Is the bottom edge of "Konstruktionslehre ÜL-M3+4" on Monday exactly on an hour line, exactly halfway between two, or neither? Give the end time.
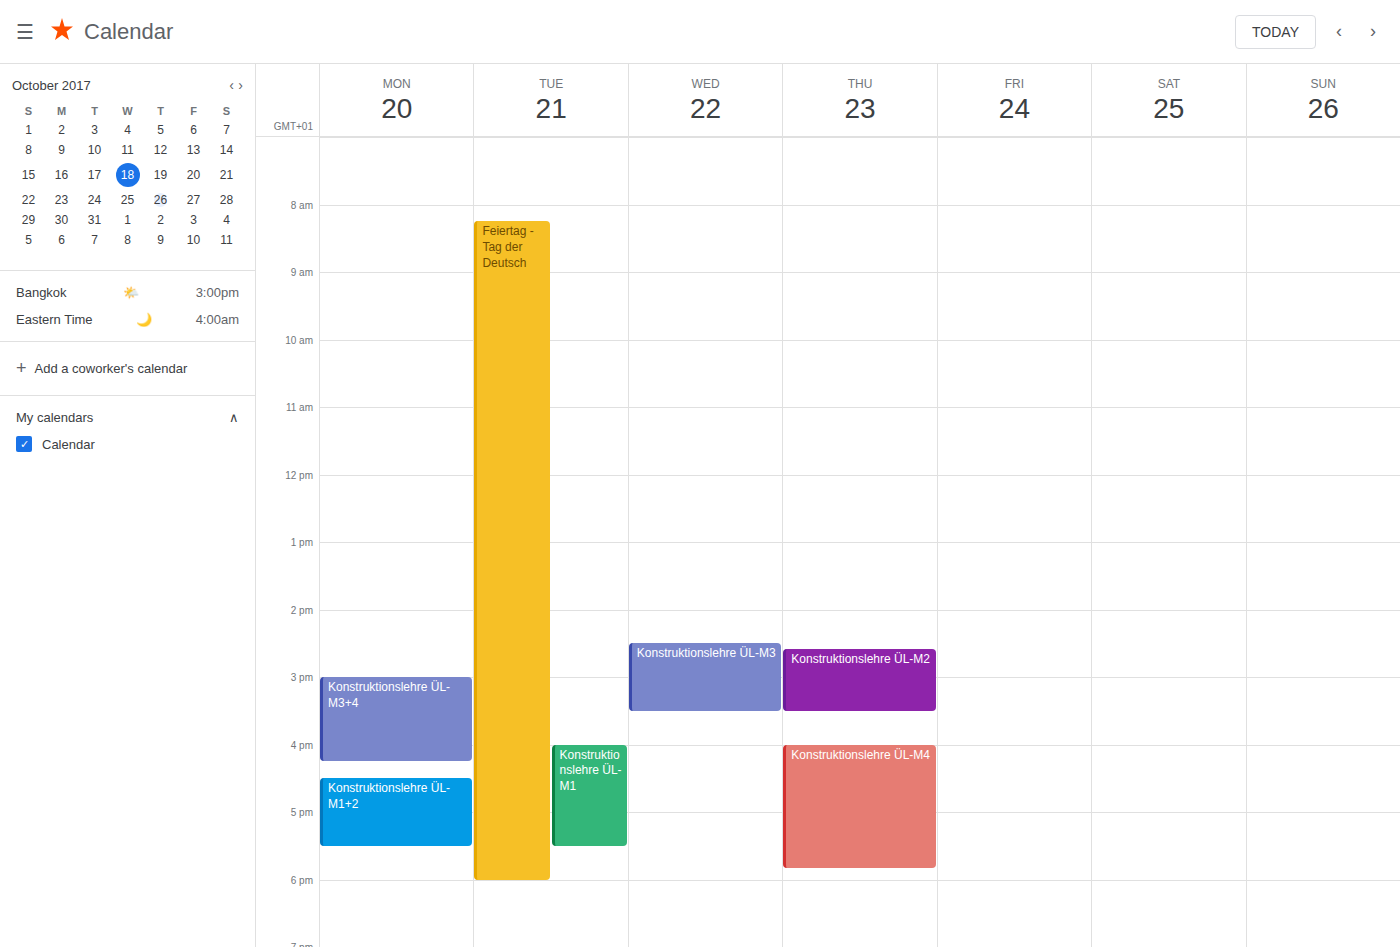
16:15 -- neither: a quarter of the way from the 16:00 line to the 17:00 line.